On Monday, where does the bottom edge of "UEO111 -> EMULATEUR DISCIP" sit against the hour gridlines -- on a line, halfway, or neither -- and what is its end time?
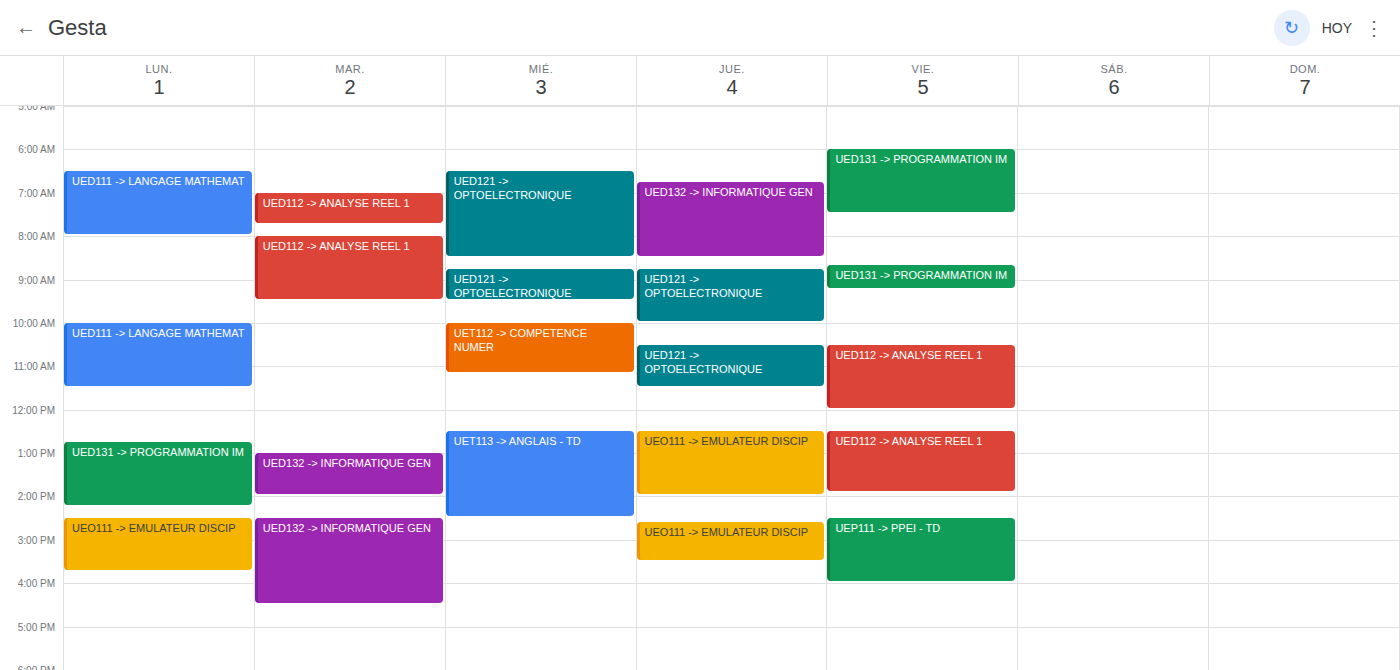
3:45 PM -- neither: three quarters of the way from the 3 PM line to the 4 PM line.